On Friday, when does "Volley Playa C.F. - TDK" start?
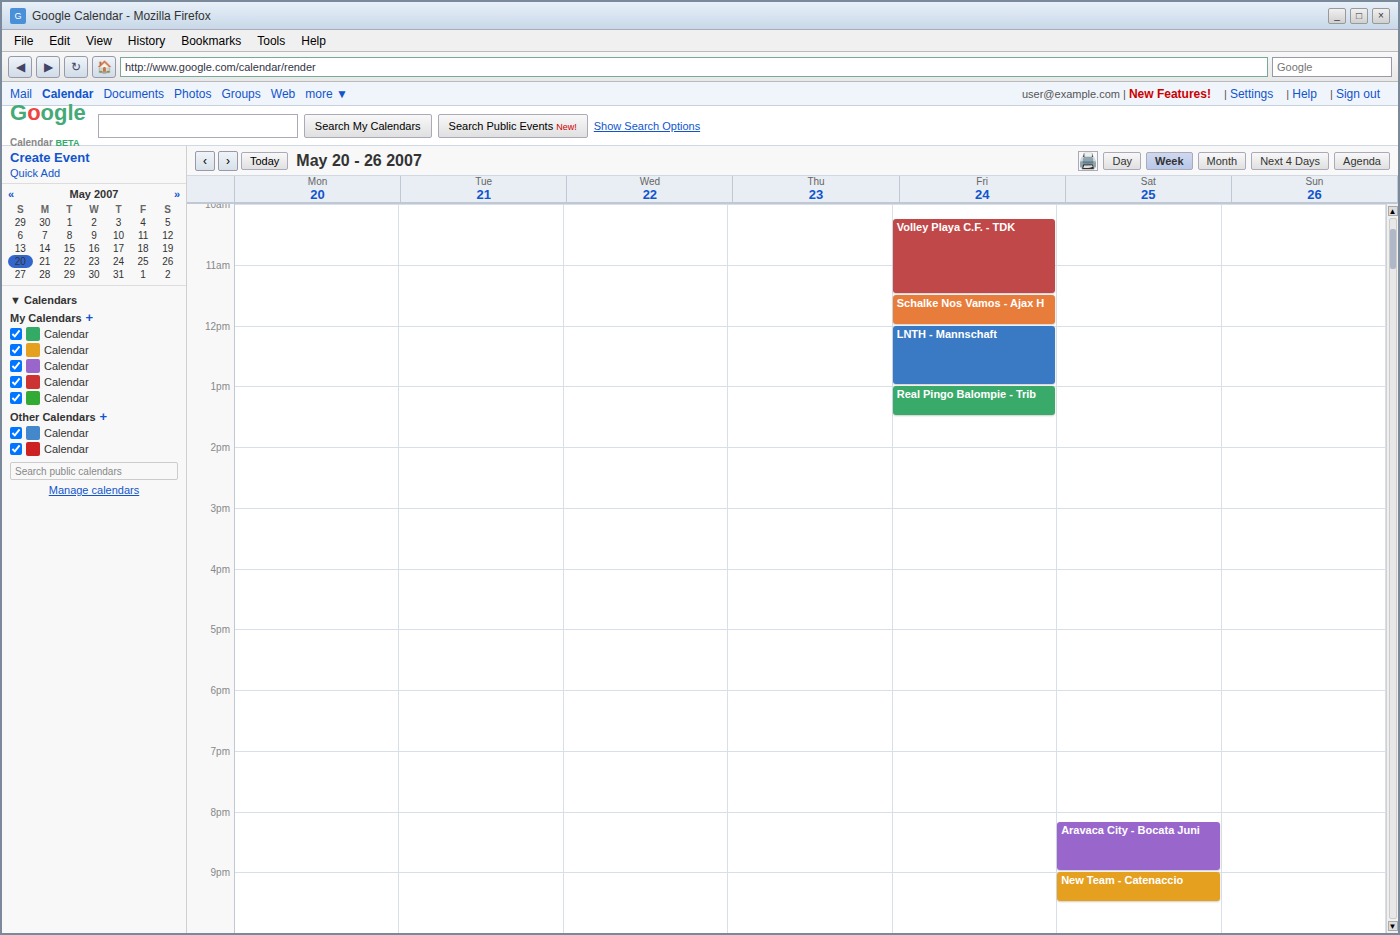
10:15 AM